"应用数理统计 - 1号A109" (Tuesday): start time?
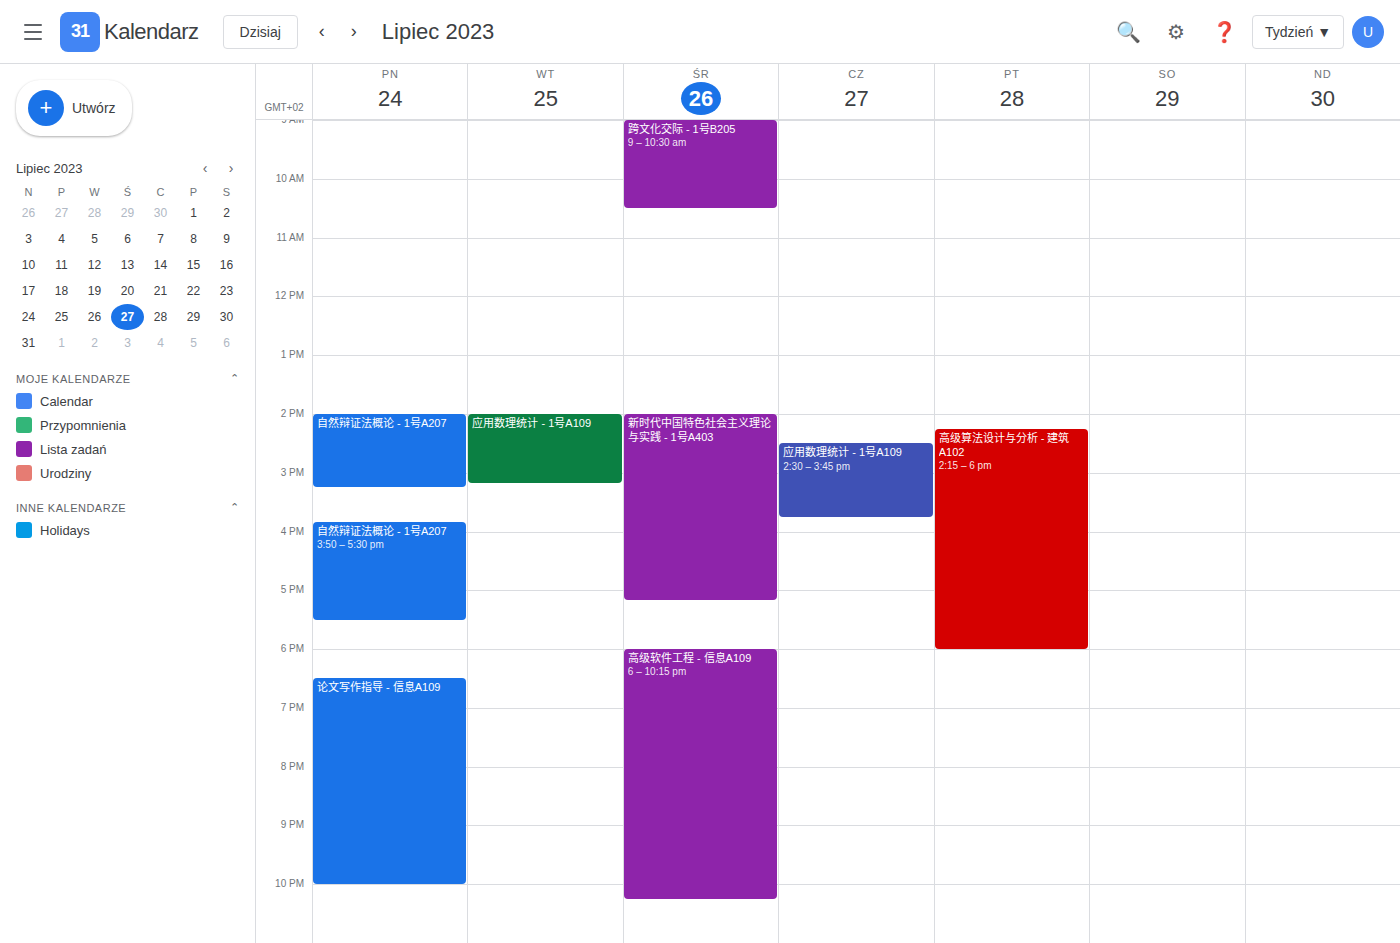
2:00 PM